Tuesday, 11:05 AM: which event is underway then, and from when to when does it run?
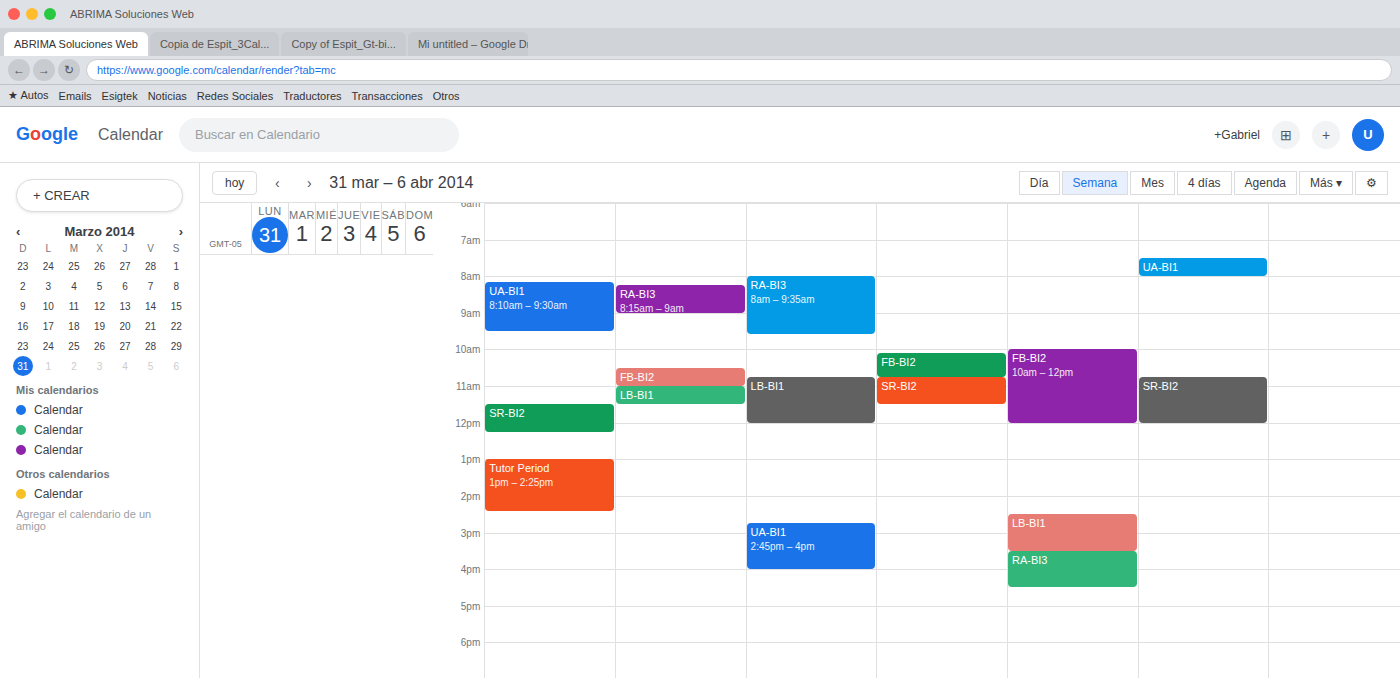
"LB-BI1", 11:00 AM to 11:30 AM